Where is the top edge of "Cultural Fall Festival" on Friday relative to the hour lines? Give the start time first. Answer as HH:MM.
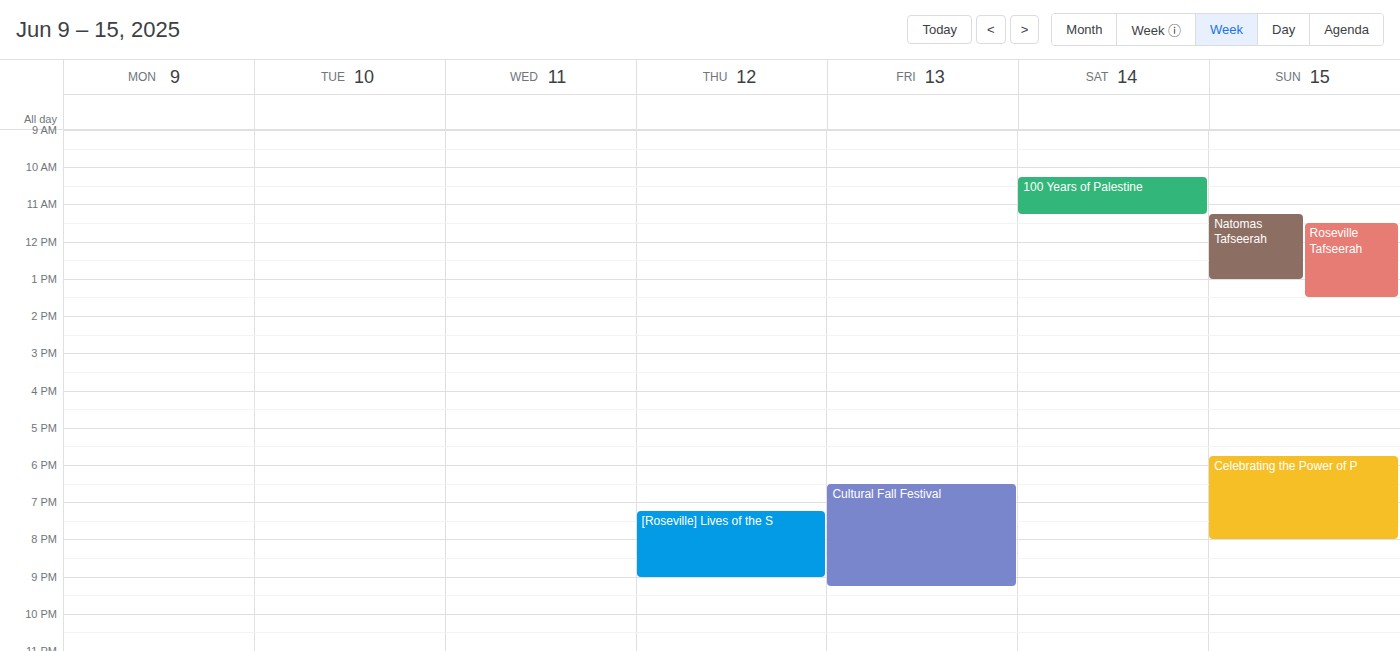
18:30 -- halfway between the 18:00 and 19:00 lines.